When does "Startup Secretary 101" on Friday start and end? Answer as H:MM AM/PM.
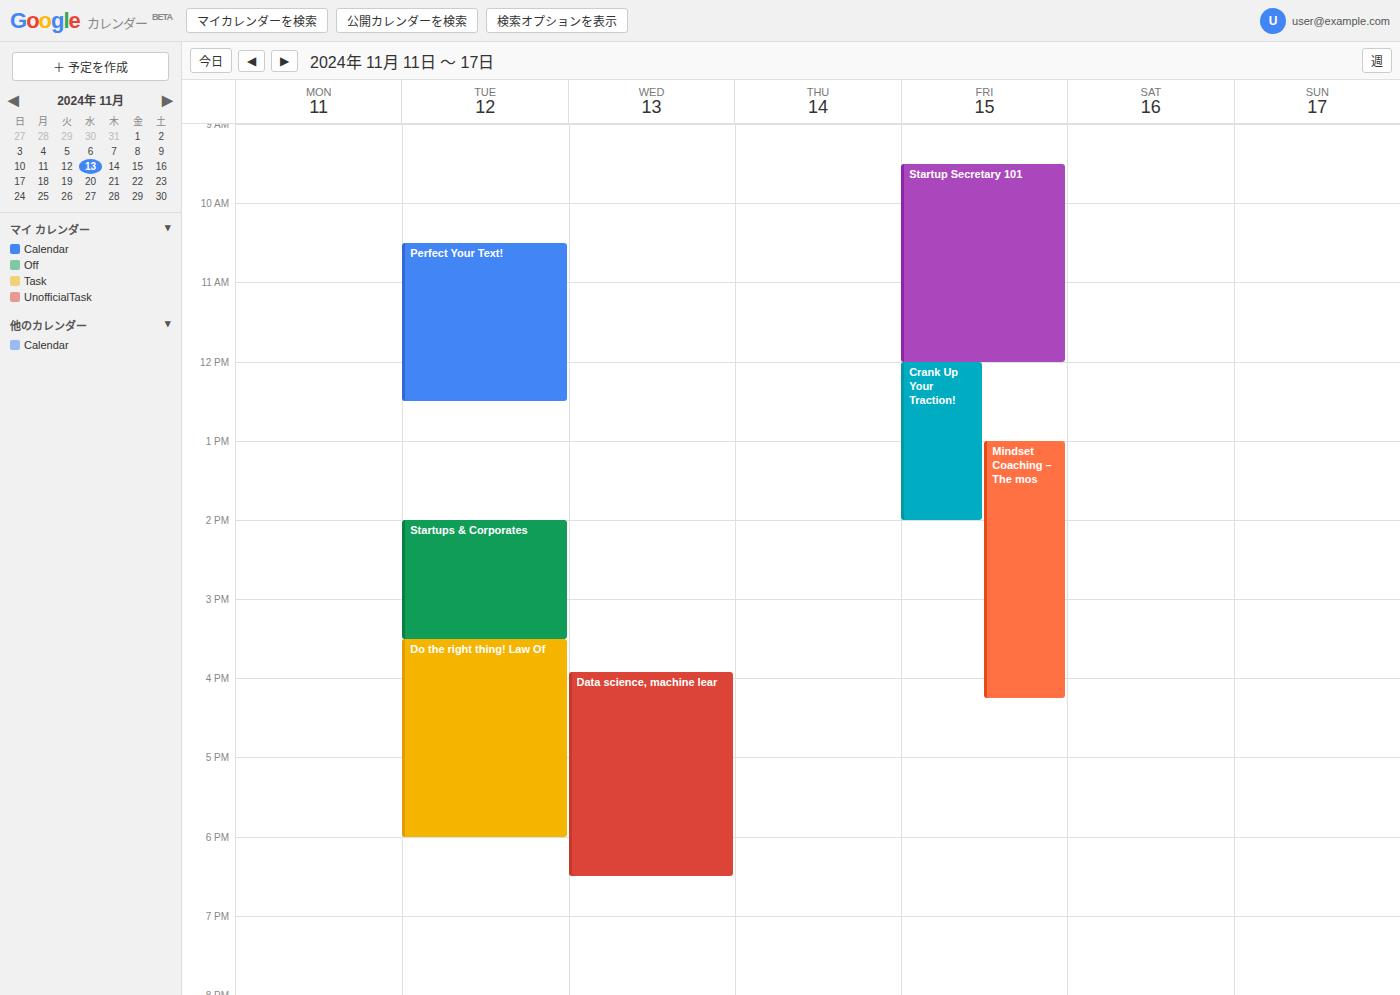
9:30 AM to 12:00 PM